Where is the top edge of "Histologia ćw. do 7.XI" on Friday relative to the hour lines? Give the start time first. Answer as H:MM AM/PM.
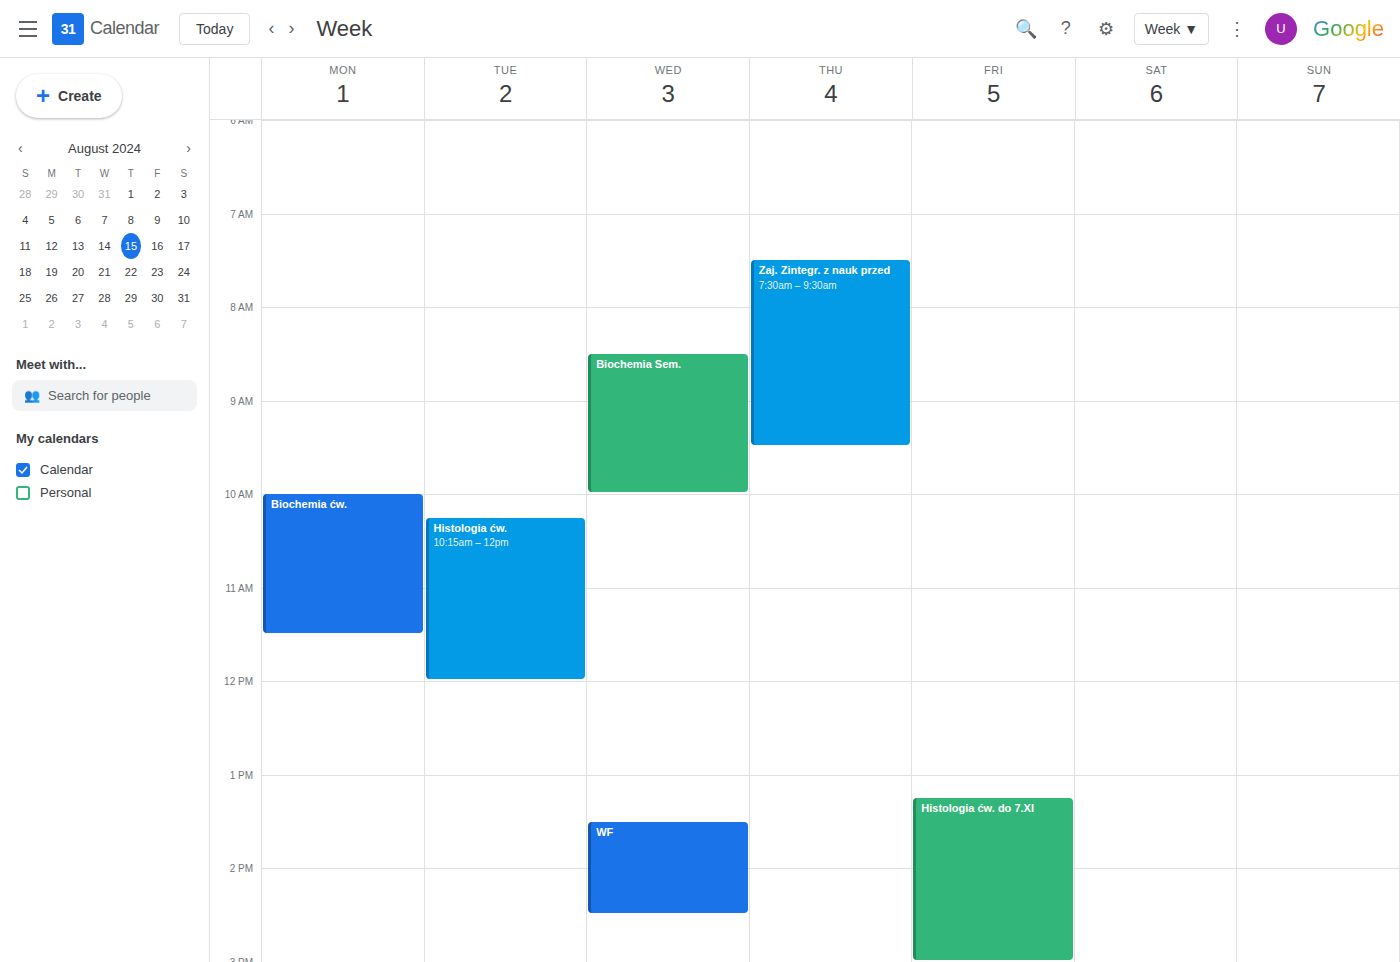
1:15 PM -- neither: a quarter of the way from the 1 PM line to the 2 PM line.